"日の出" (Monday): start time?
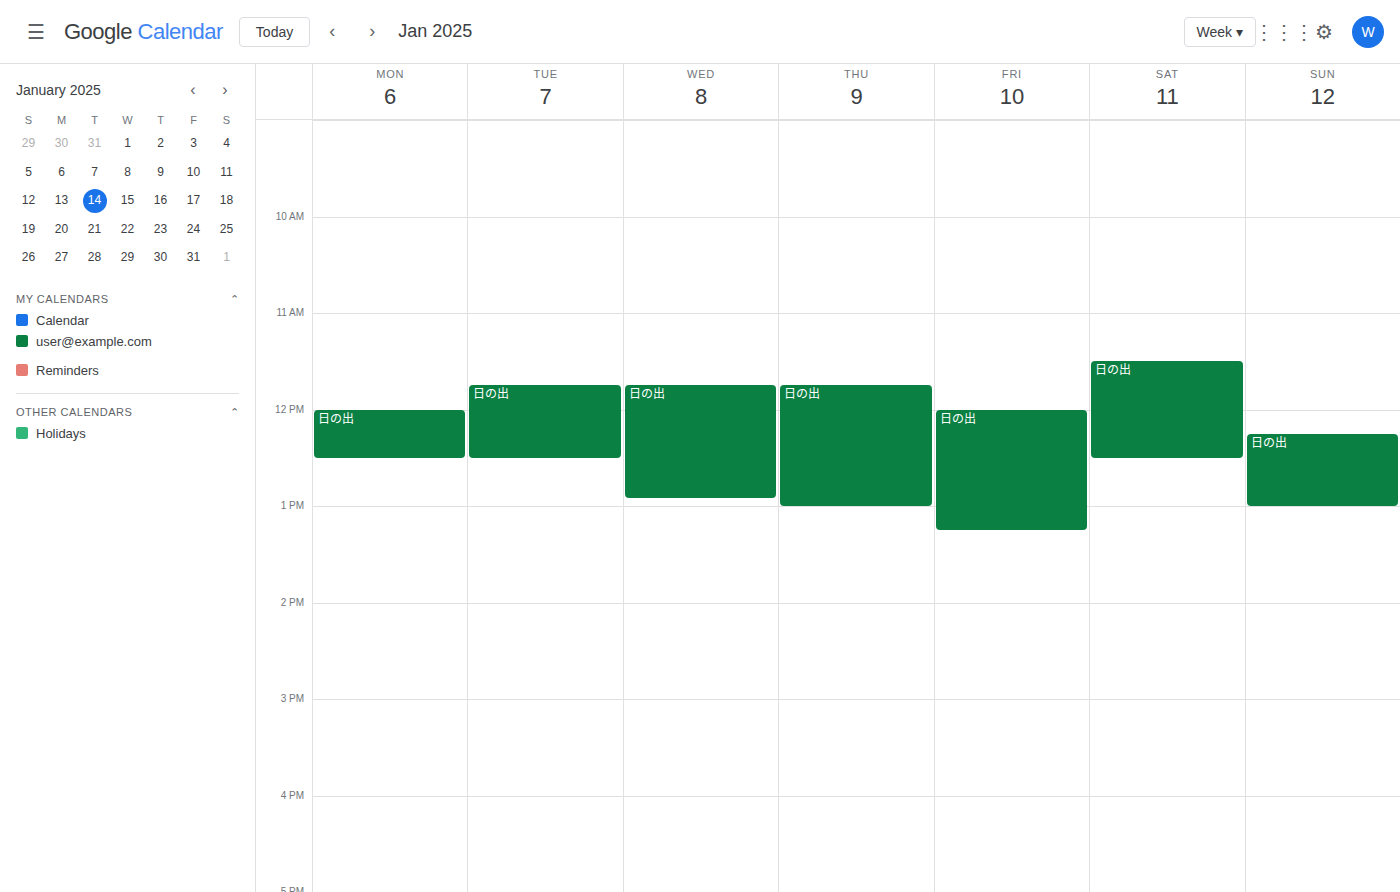
12:00 PM